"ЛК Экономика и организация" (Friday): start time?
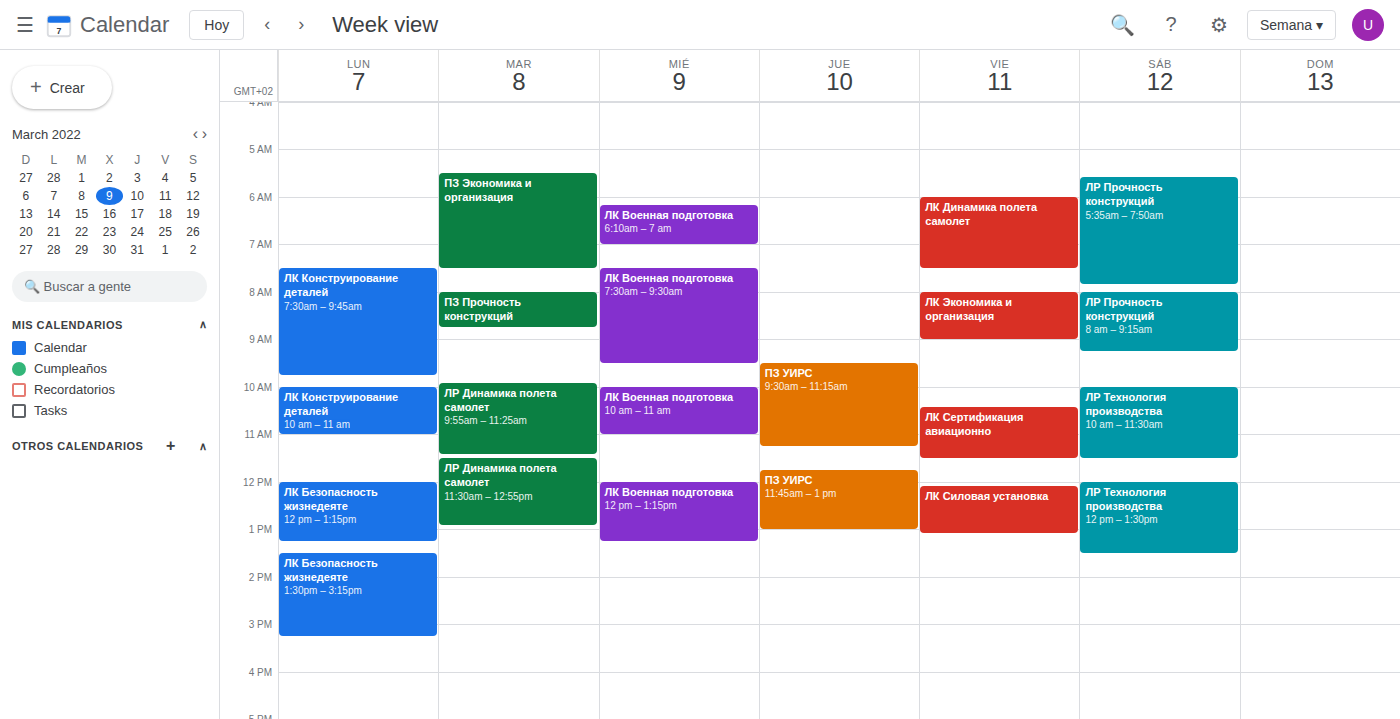
8:00 AM